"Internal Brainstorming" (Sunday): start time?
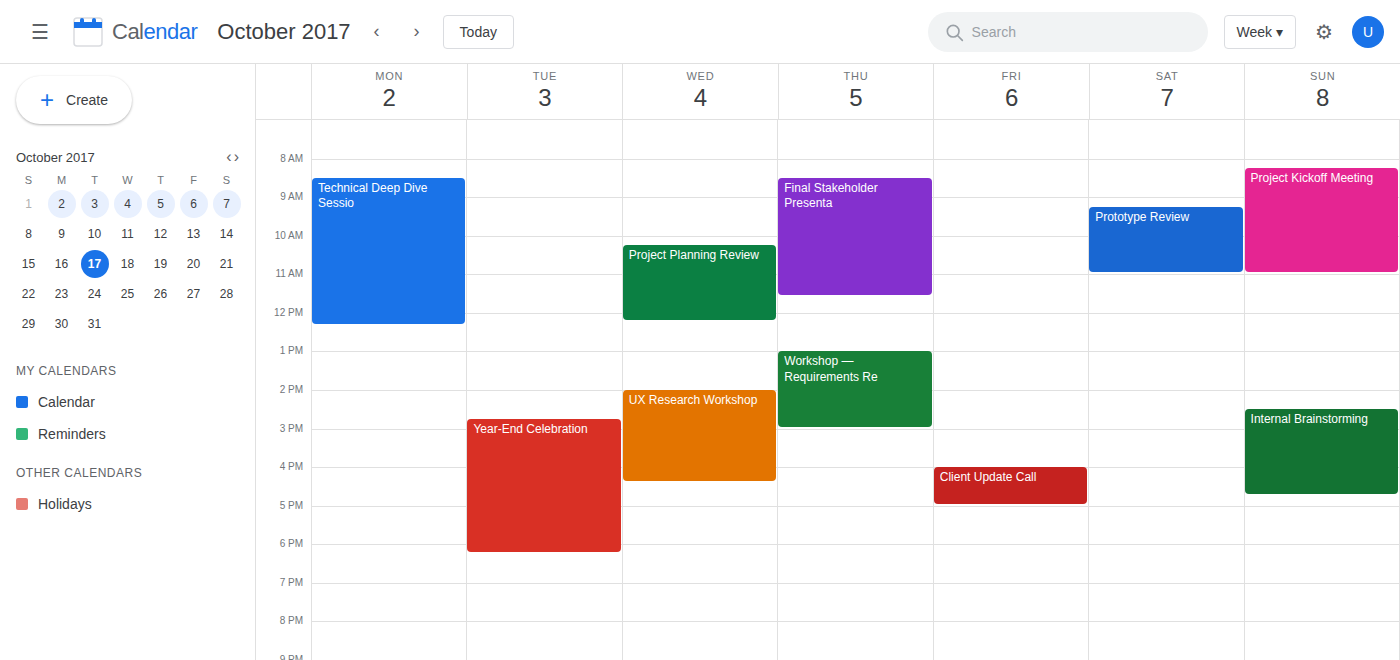
2:30 PM